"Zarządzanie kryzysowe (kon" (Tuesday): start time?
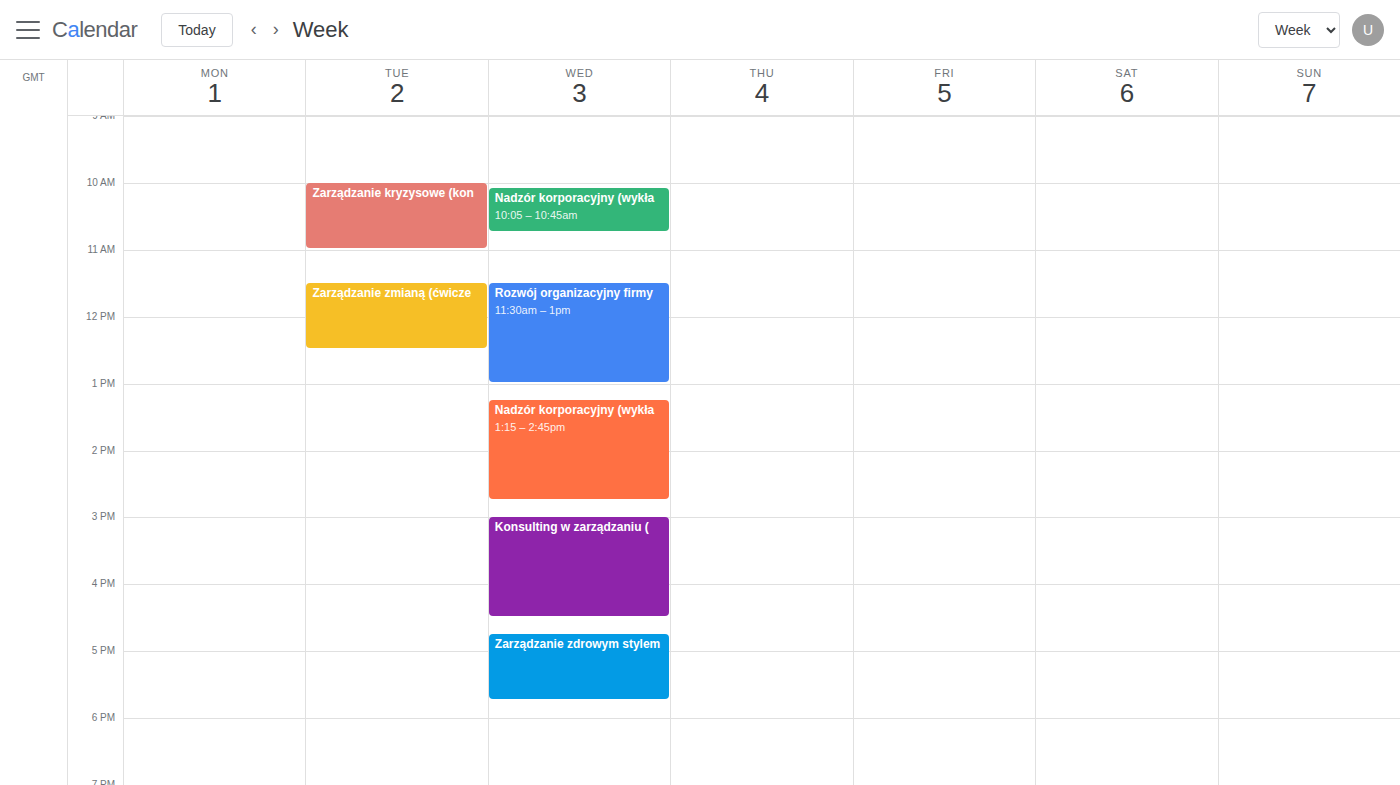
10:00